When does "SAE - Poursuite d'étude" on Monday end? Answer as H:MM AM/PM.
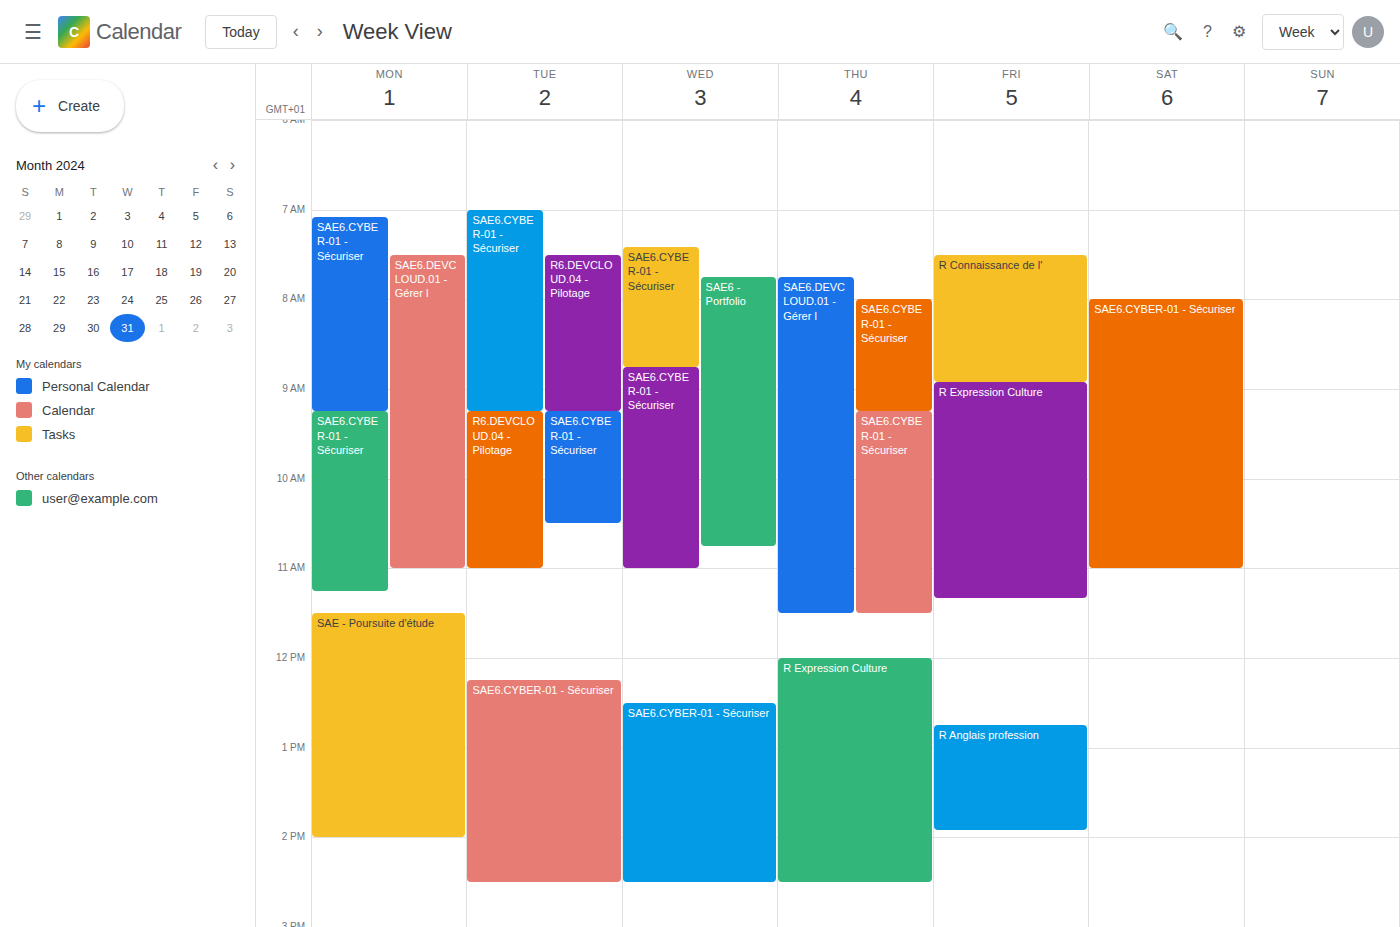
2:00 PM